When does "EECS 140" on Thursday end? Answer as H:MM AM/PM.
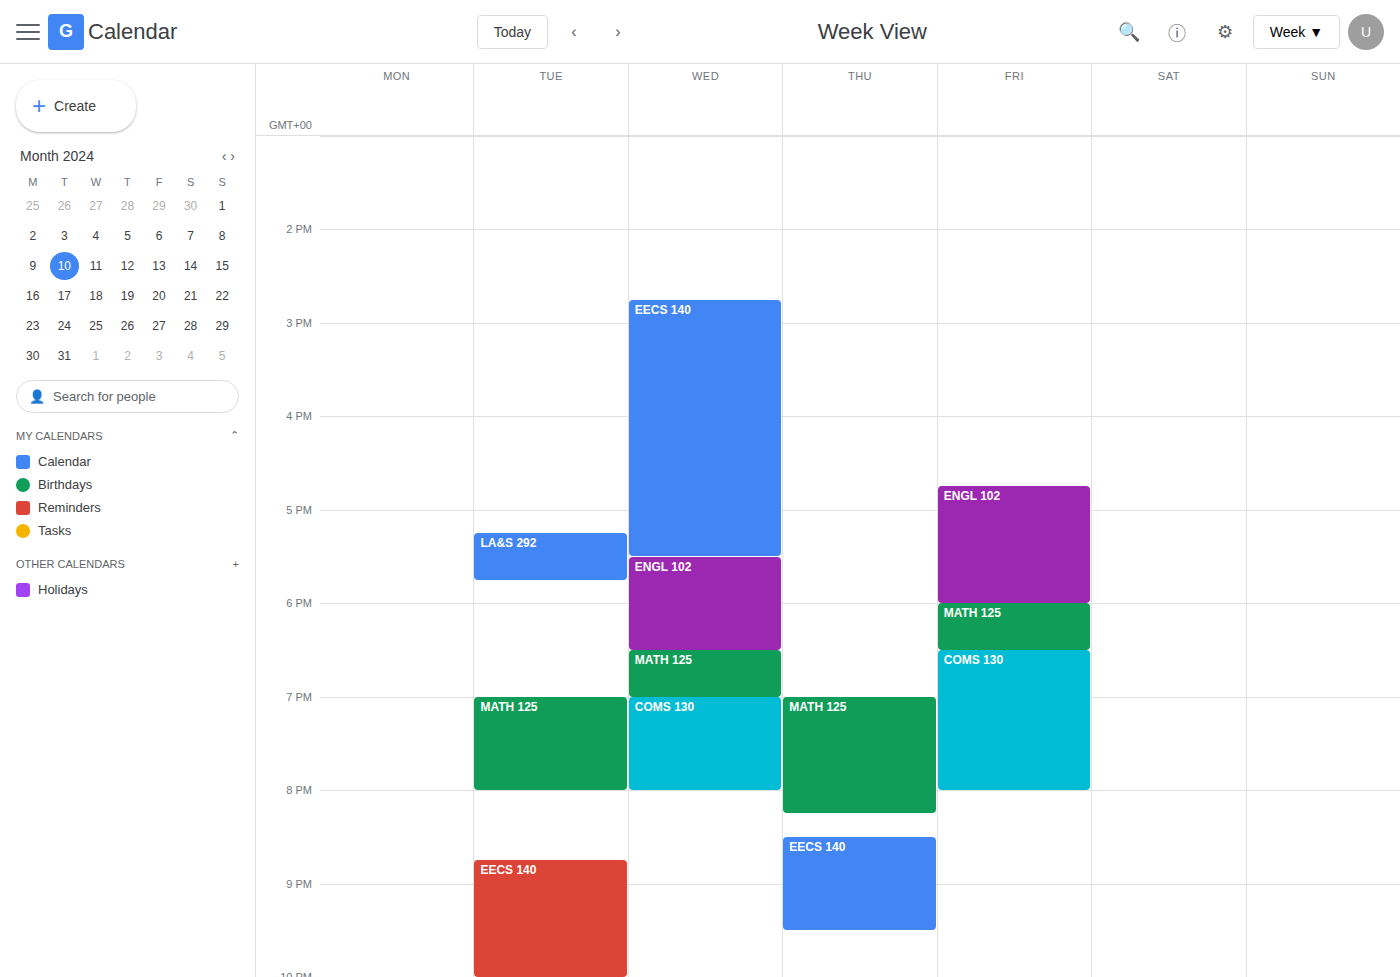
9:30 PM